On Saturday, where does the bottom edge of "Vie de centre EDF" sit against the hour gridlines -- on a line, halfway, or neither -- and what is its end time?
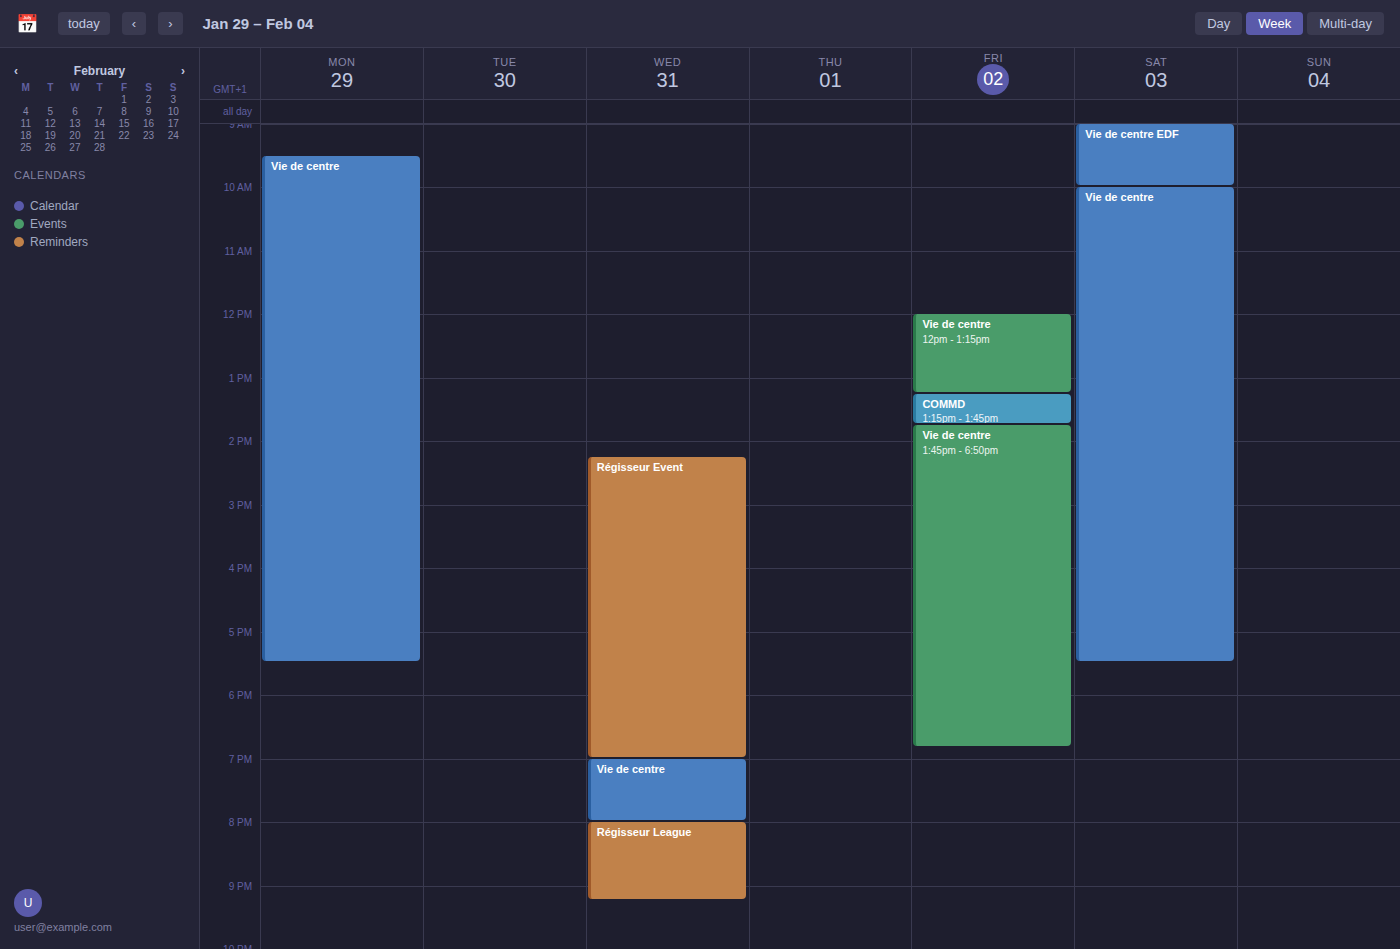
10:00 AM -- exactly on the 10 AM line.